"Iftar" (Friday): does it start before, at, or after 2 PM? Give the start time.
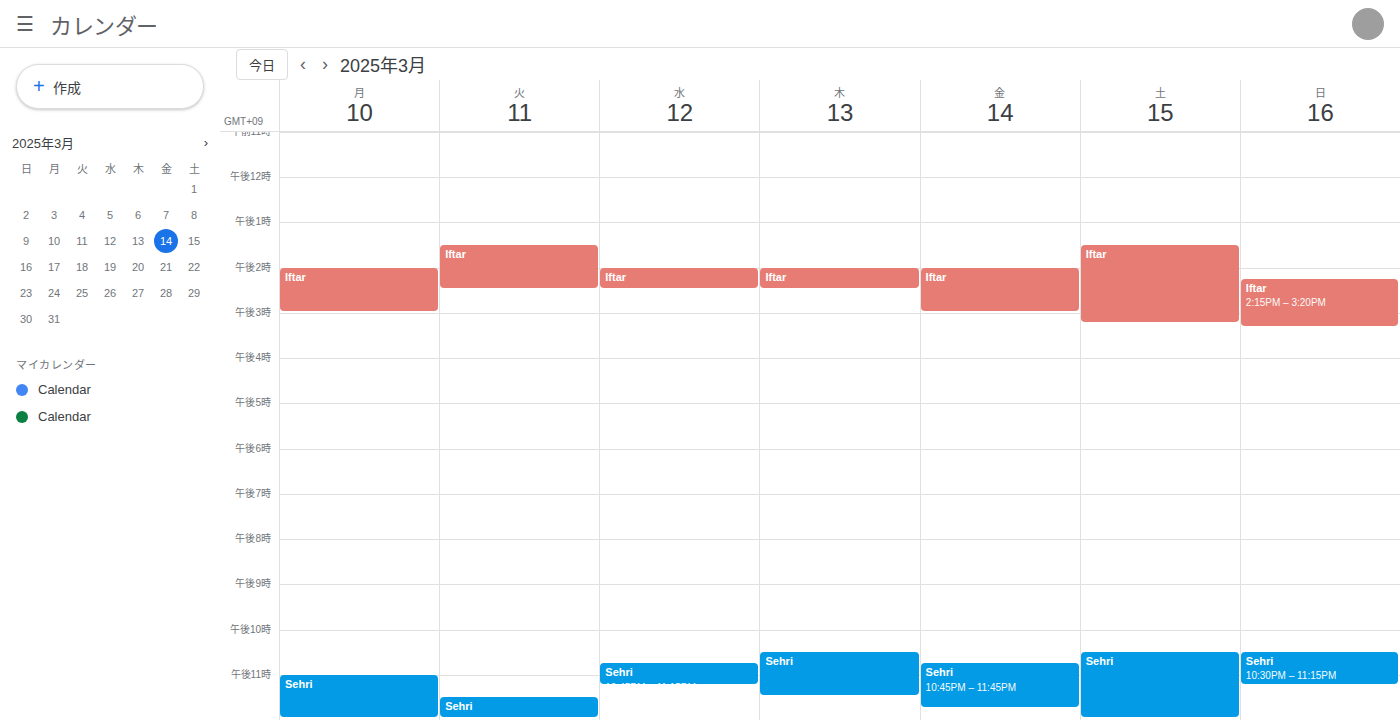
2:00 PM -- exactly at 2 PM, on the 2 PM line.